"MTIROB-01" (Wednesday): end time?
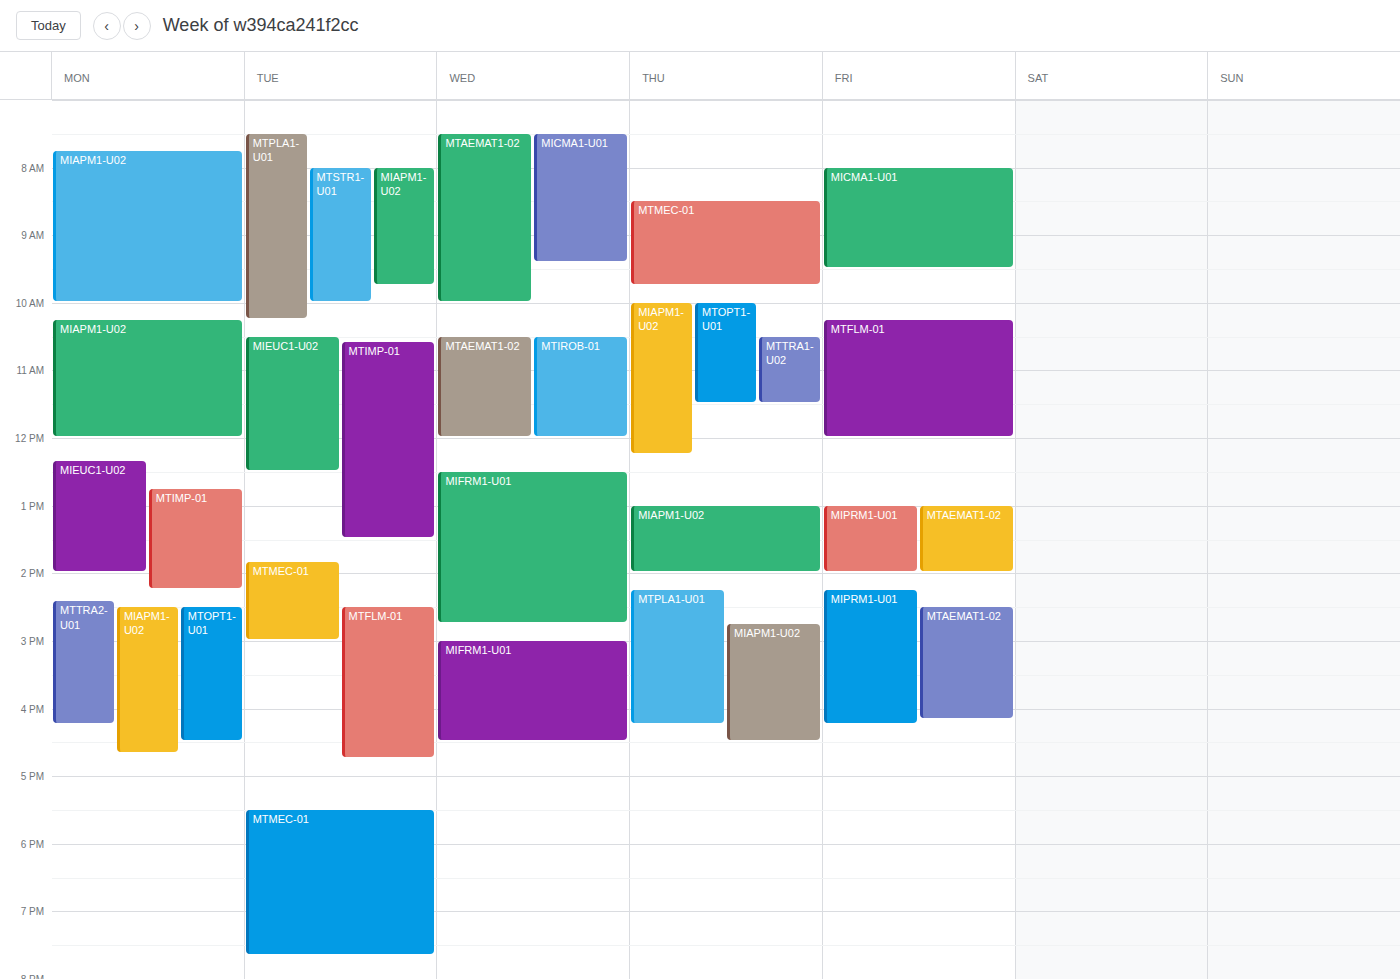
12:00 PM